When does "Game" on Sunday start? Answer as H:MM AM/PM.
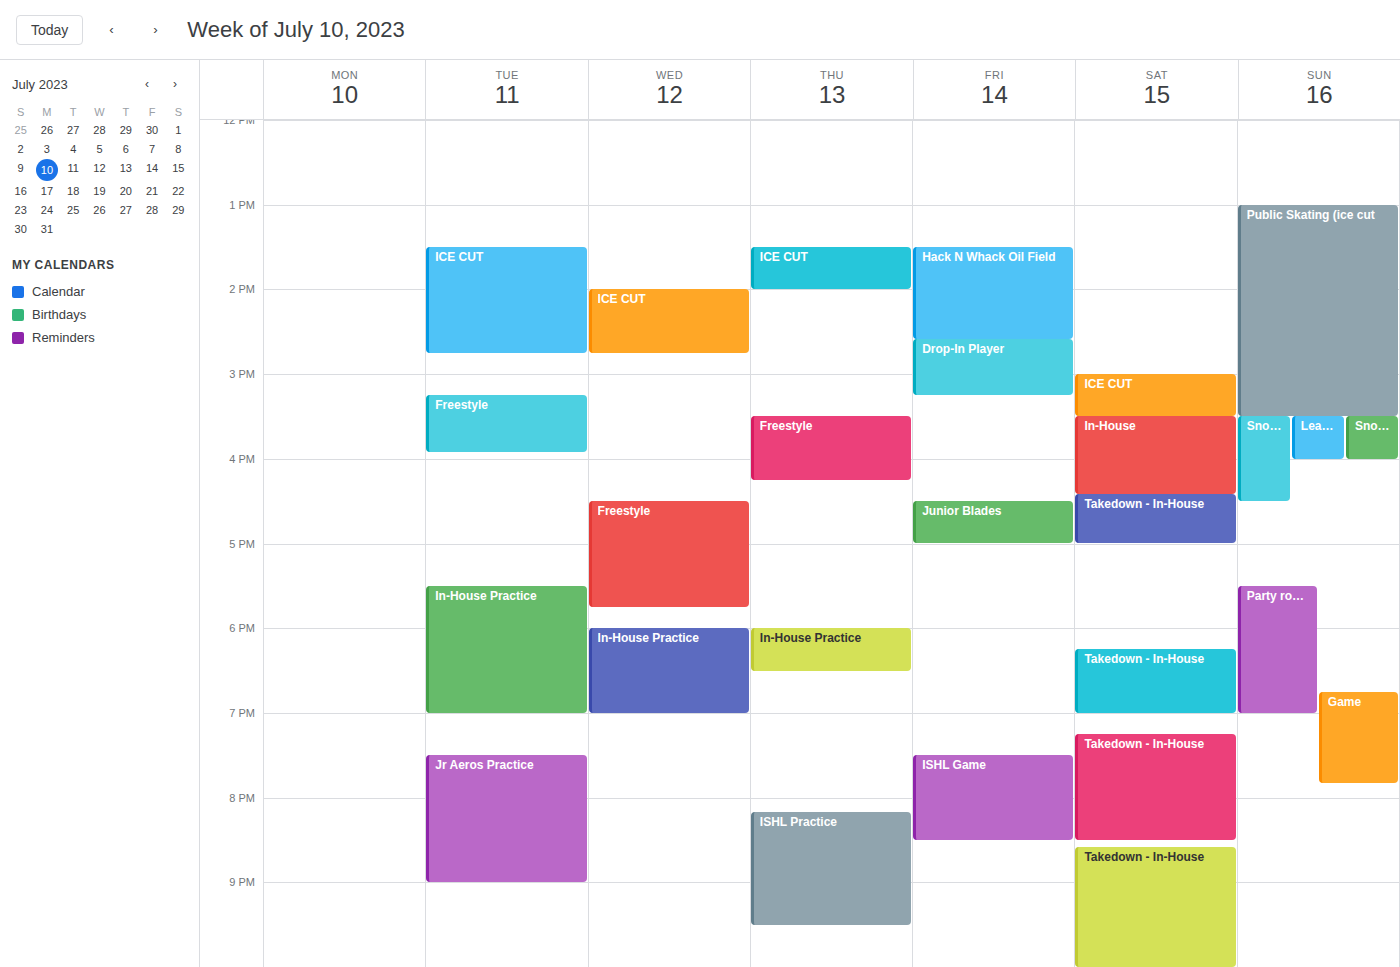
6:45 PM